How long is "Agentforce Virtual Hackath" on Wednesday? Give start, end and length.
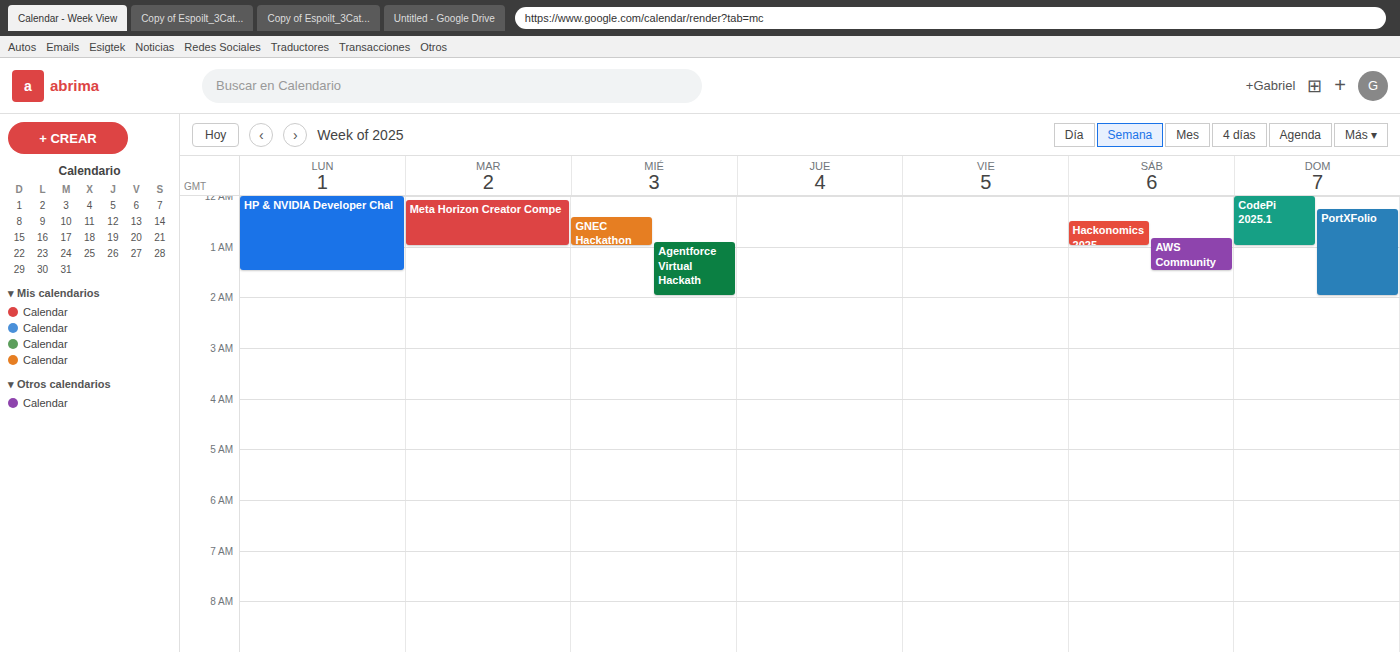
12:55 AM to 2:00 AM, 1 hour 5 minutes